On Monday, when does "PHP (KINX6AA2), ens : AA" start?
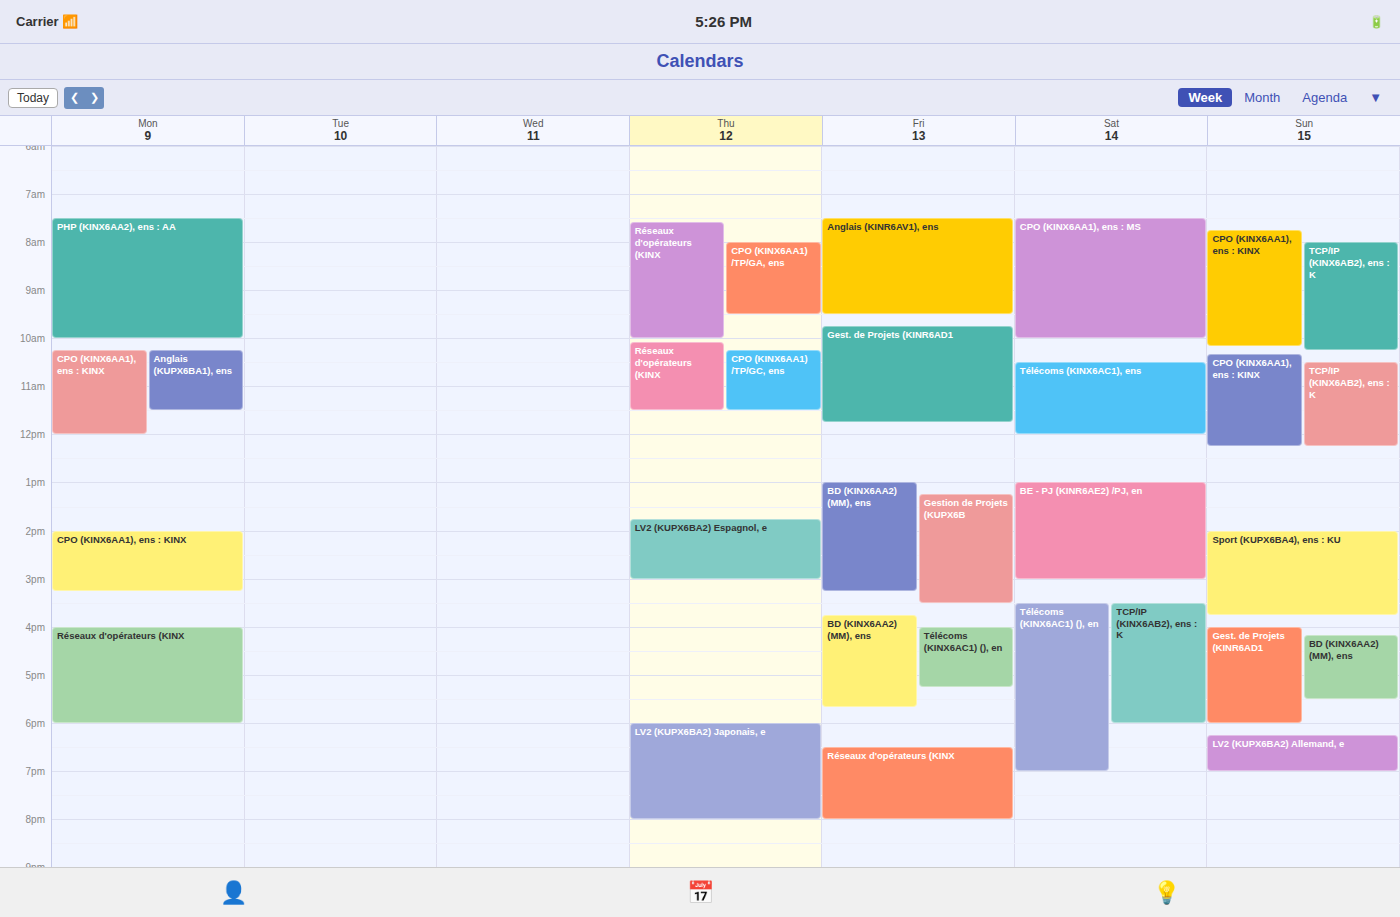
7:30 AM